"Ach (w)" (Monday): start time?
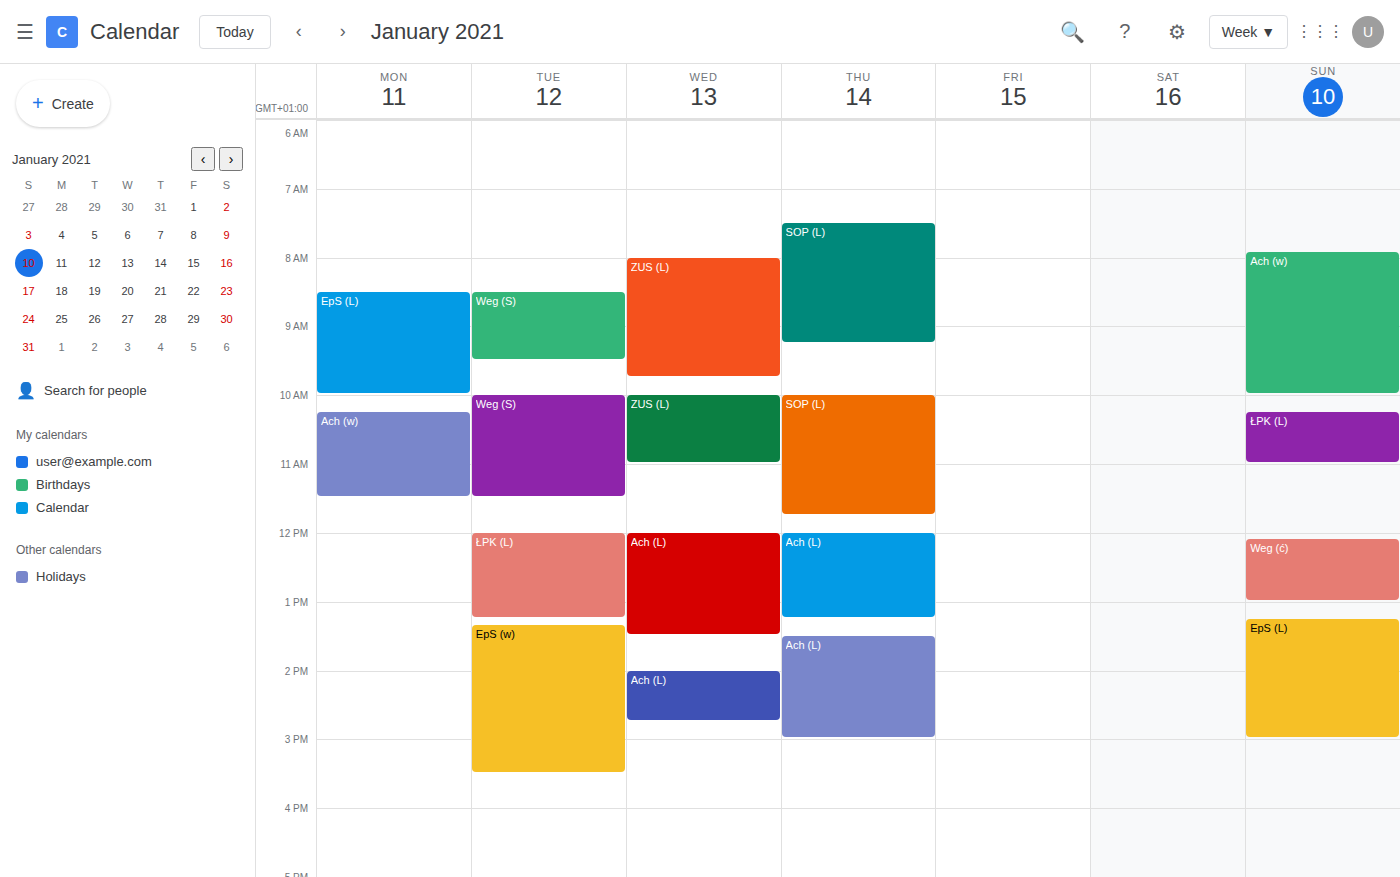
10:15 AM